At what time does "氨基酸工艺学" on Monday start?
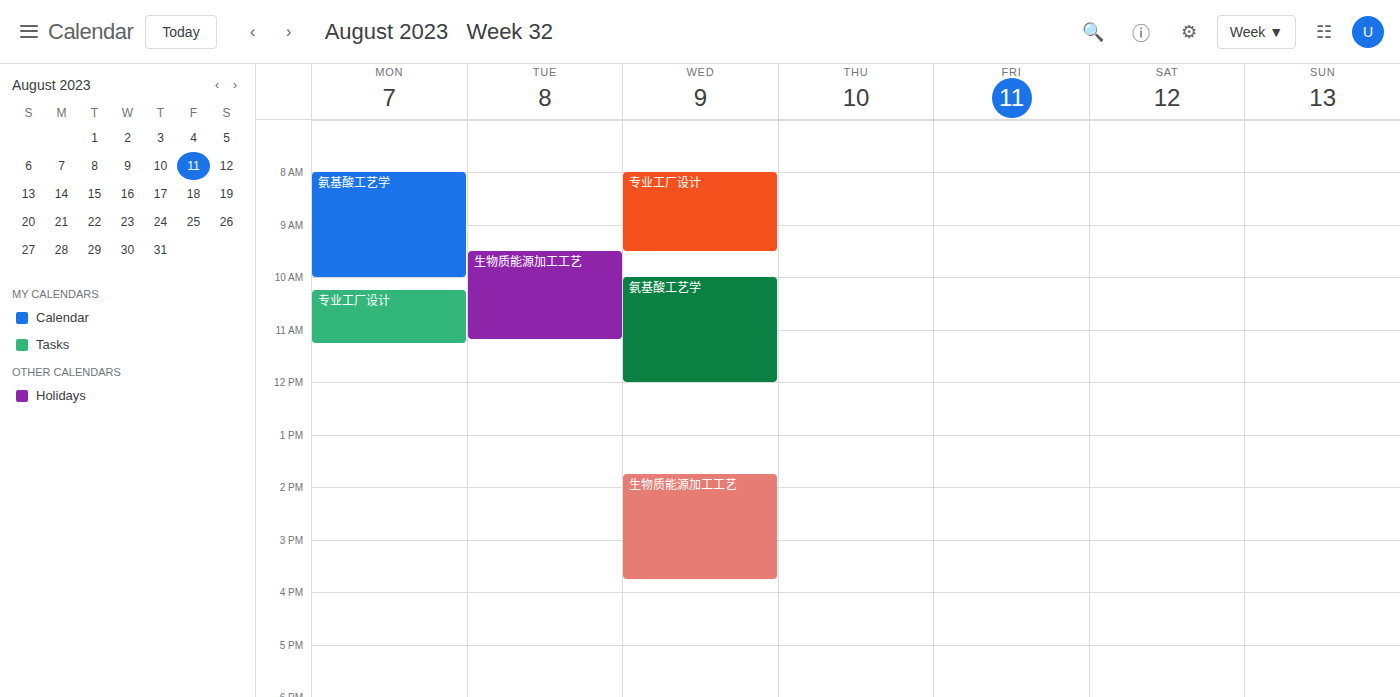
08:00